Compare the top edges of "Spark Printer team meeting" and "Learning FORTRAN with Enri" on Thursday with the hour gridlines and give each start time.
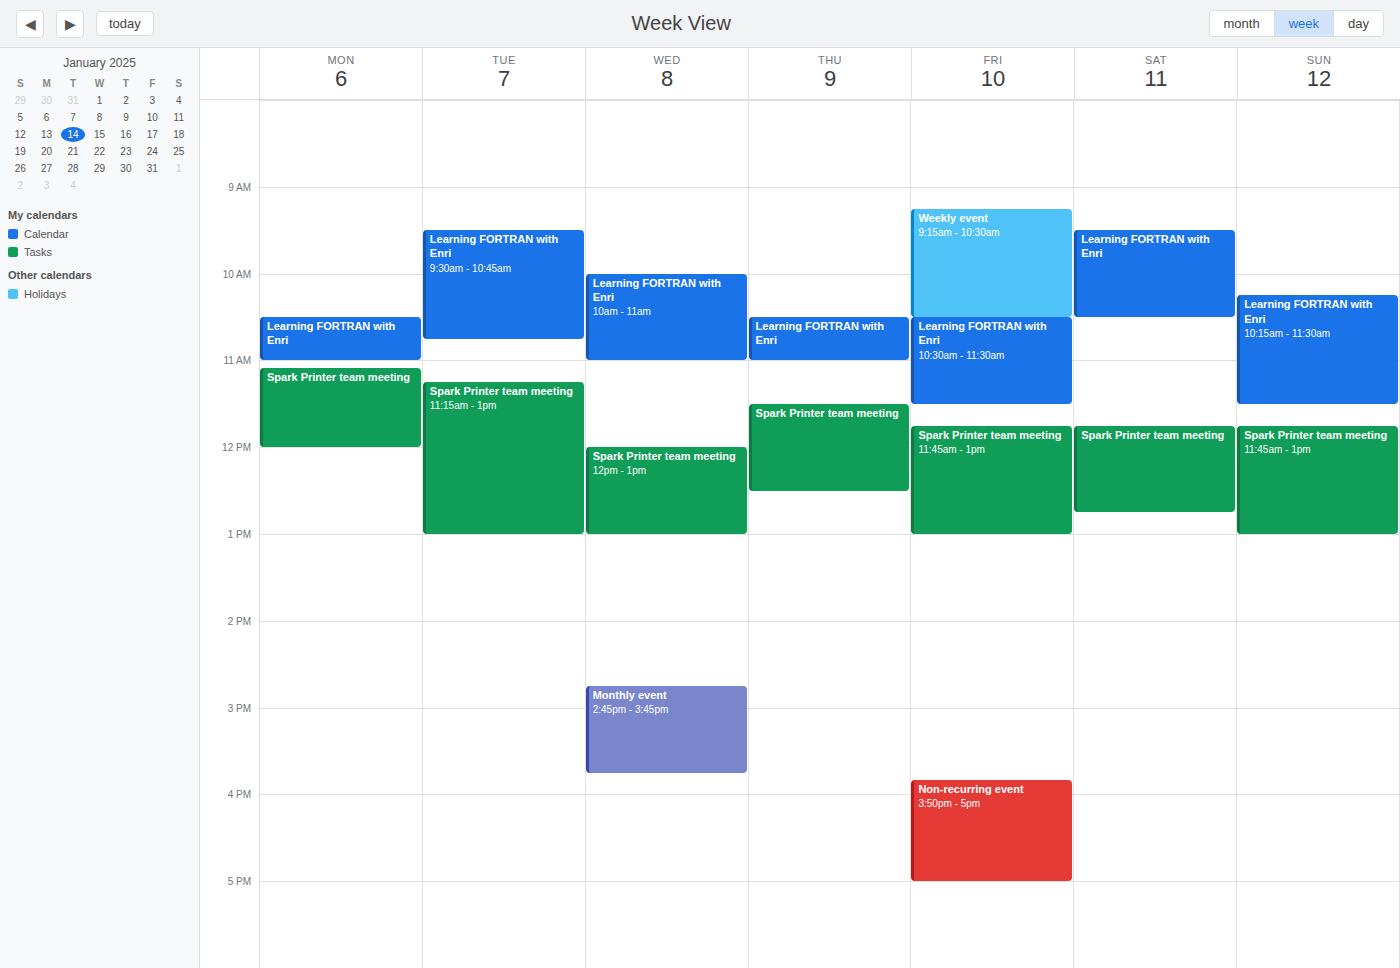
"Spark Printer team meeting": 11:30 AM, halfway between the 11 AM and 12 PM lines. "Learning FORTRAN with Enri": 10:30 AM, halfway between the 10 AM and 11 AM lines.